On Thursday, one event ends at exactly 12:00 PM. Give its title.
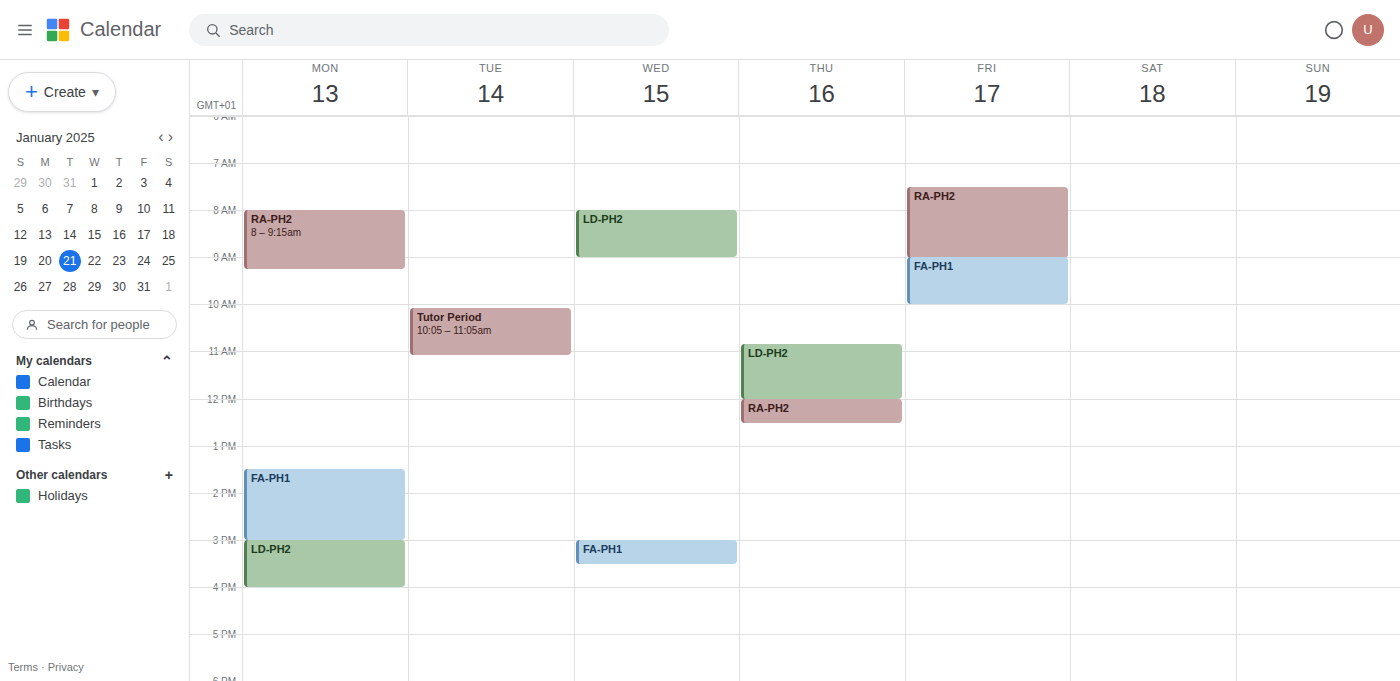
"LD-PH2"